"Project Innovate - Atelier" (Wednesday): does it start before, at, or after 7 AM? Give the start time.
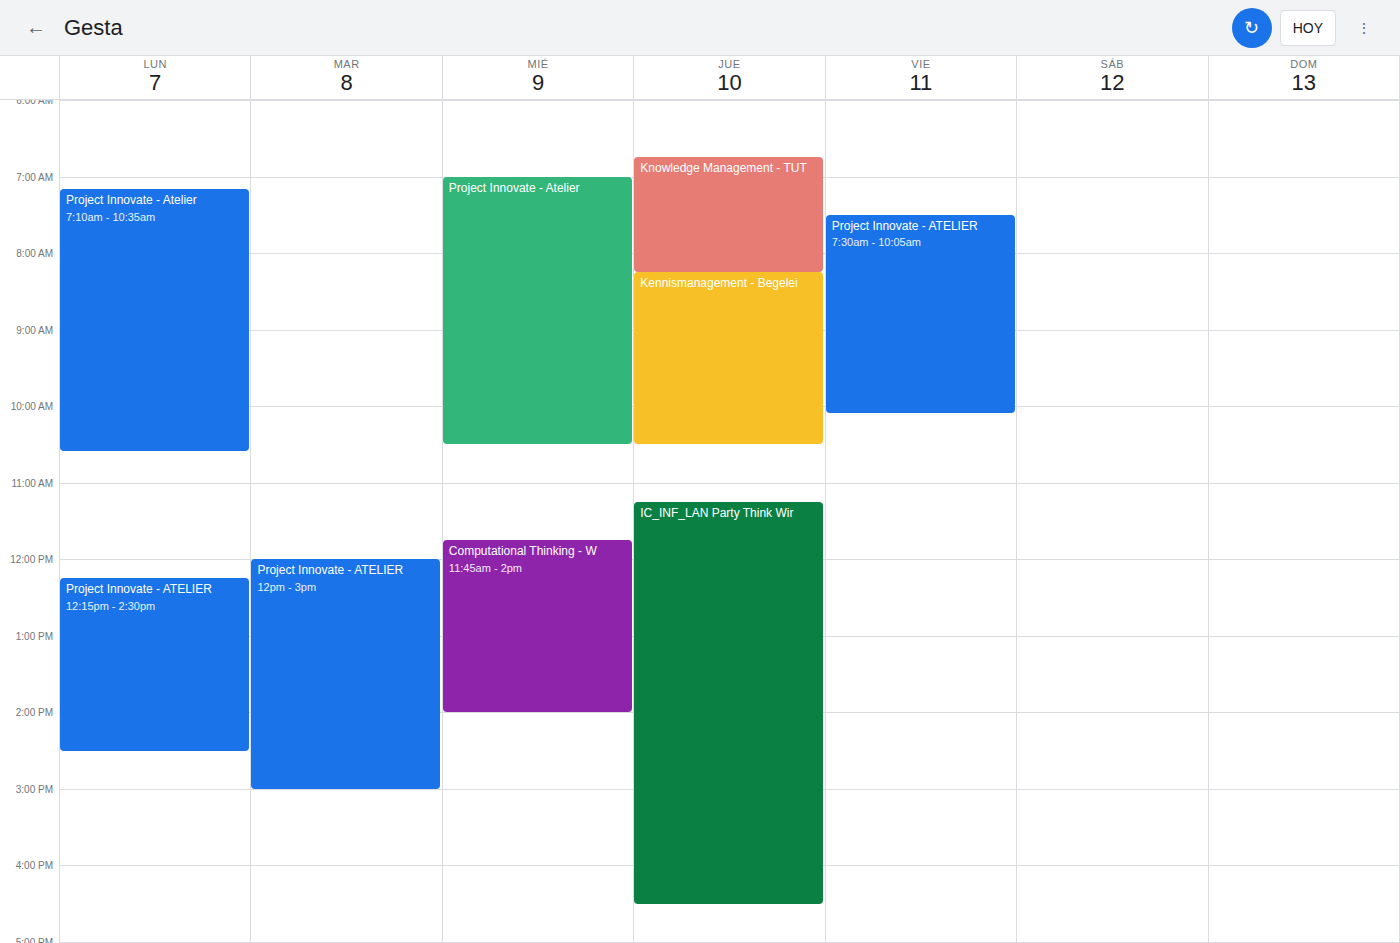
7:00 AM -- exactly at 7 AM, on the 7 AM line.